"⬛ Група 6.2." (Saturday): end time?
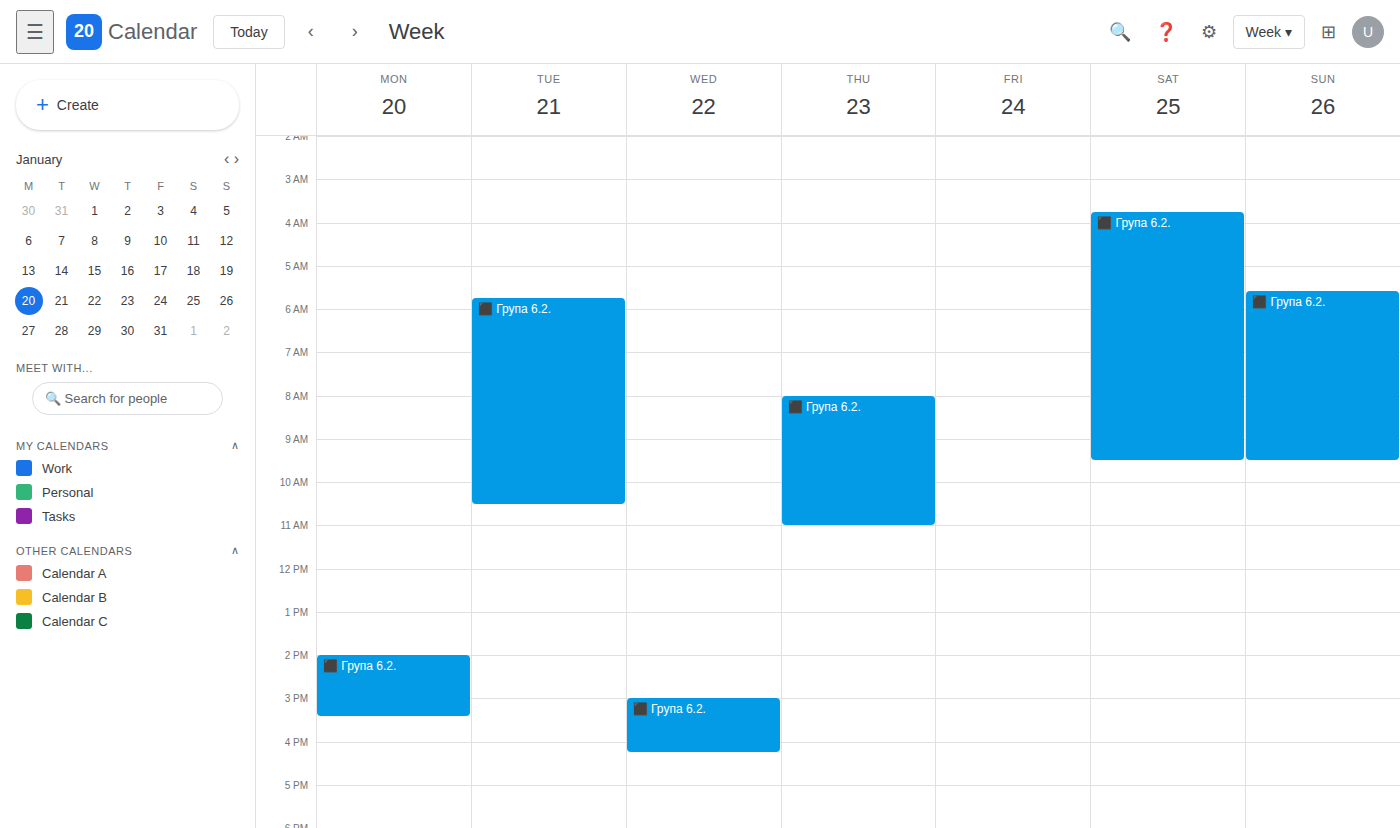
9:30 AM